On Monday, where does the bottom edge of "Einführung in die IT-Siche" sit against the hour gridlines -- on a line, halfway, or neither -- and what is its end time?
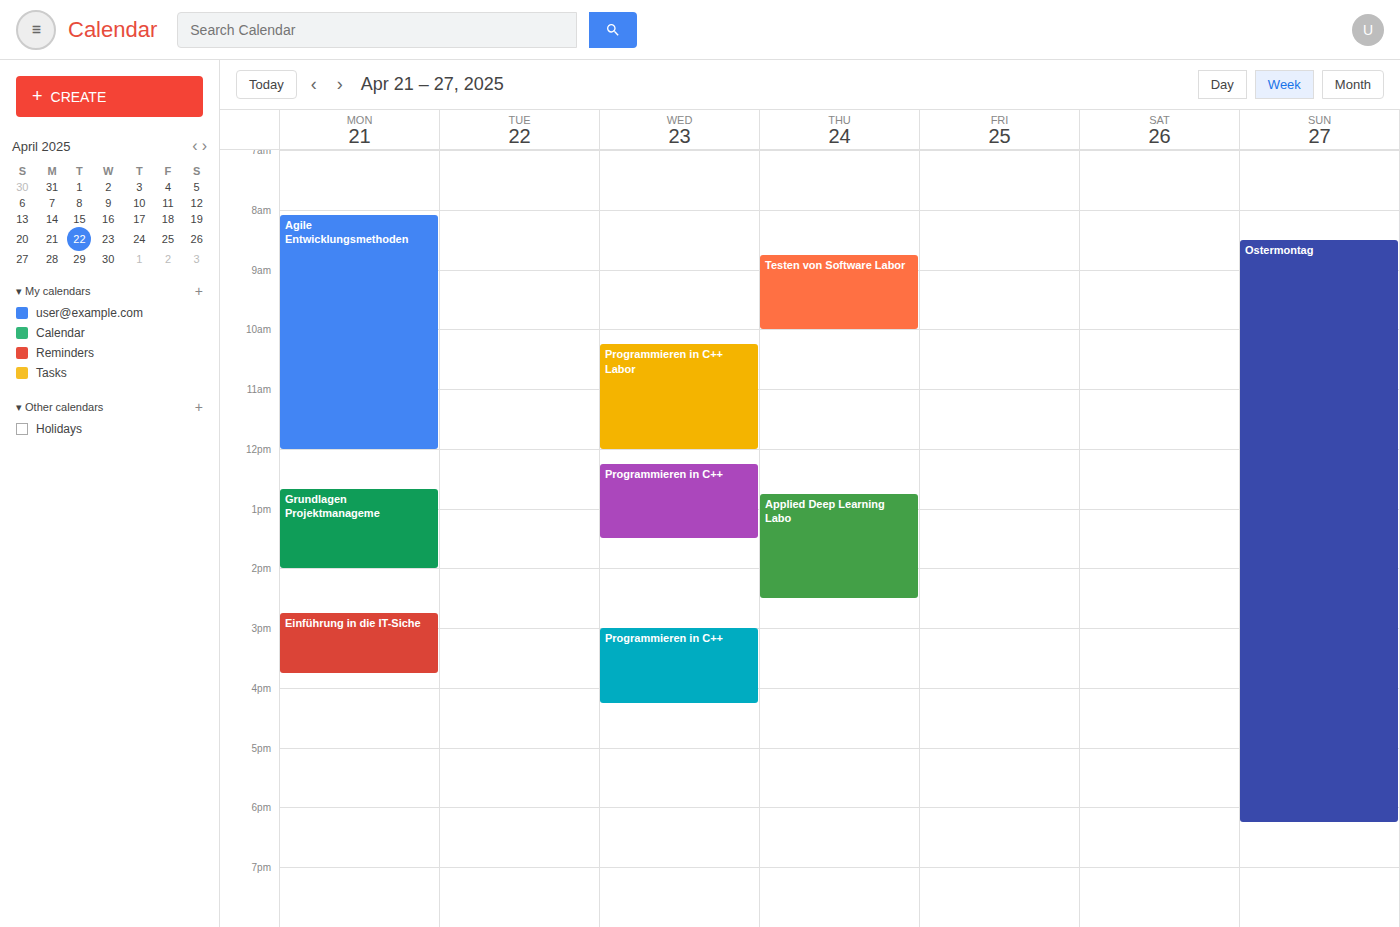
3:45 PM -- neither: three quarters of the way from the 3 PM line to the 4 PM line.